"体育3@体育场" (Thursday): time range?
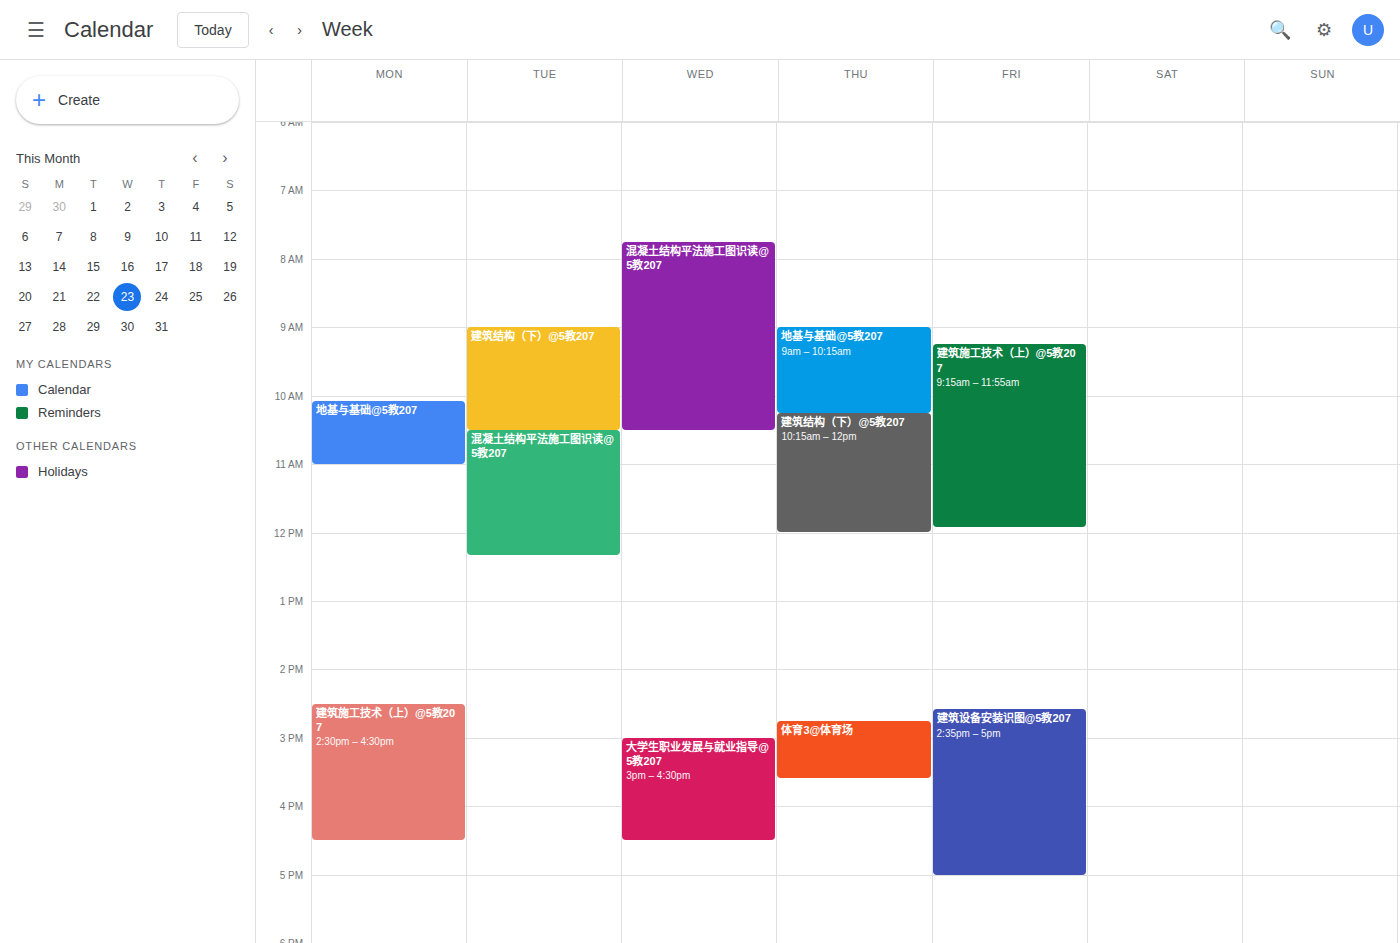
2:45 PM to 3:35 PM